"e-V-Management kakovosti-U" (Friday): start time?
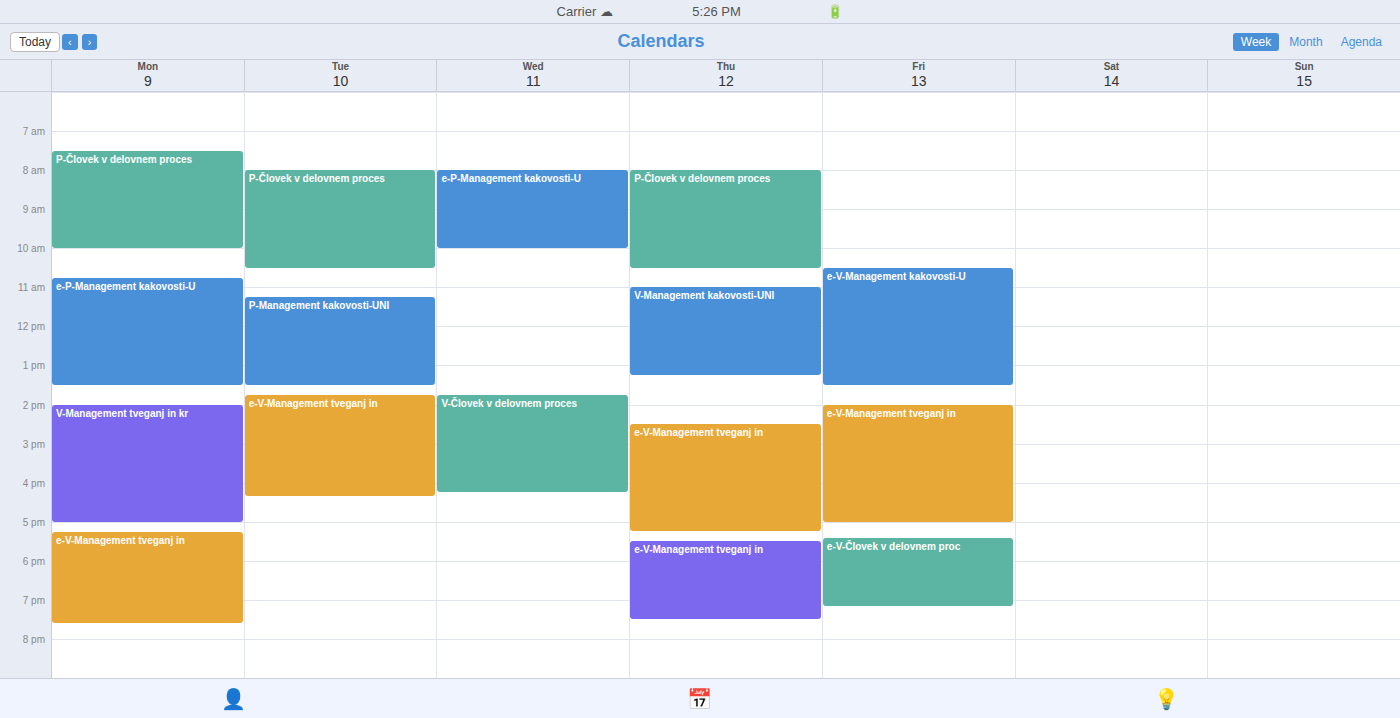
10:30 AM